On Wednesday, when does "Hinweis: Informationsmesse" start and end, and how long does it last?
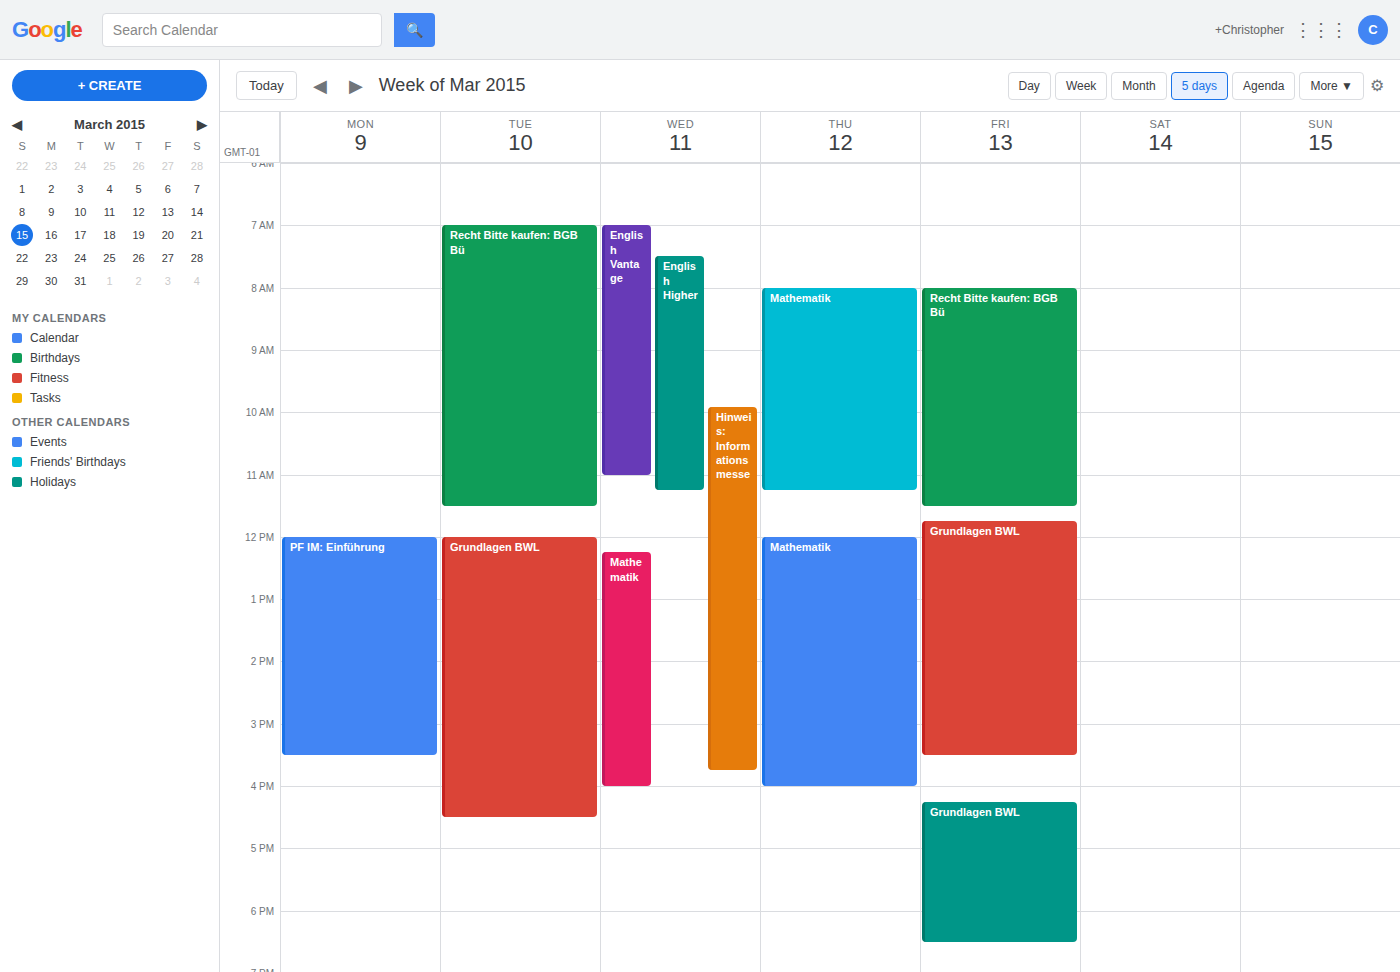
9:55 AM to 3:45 PM, 5 hours 50 minutes